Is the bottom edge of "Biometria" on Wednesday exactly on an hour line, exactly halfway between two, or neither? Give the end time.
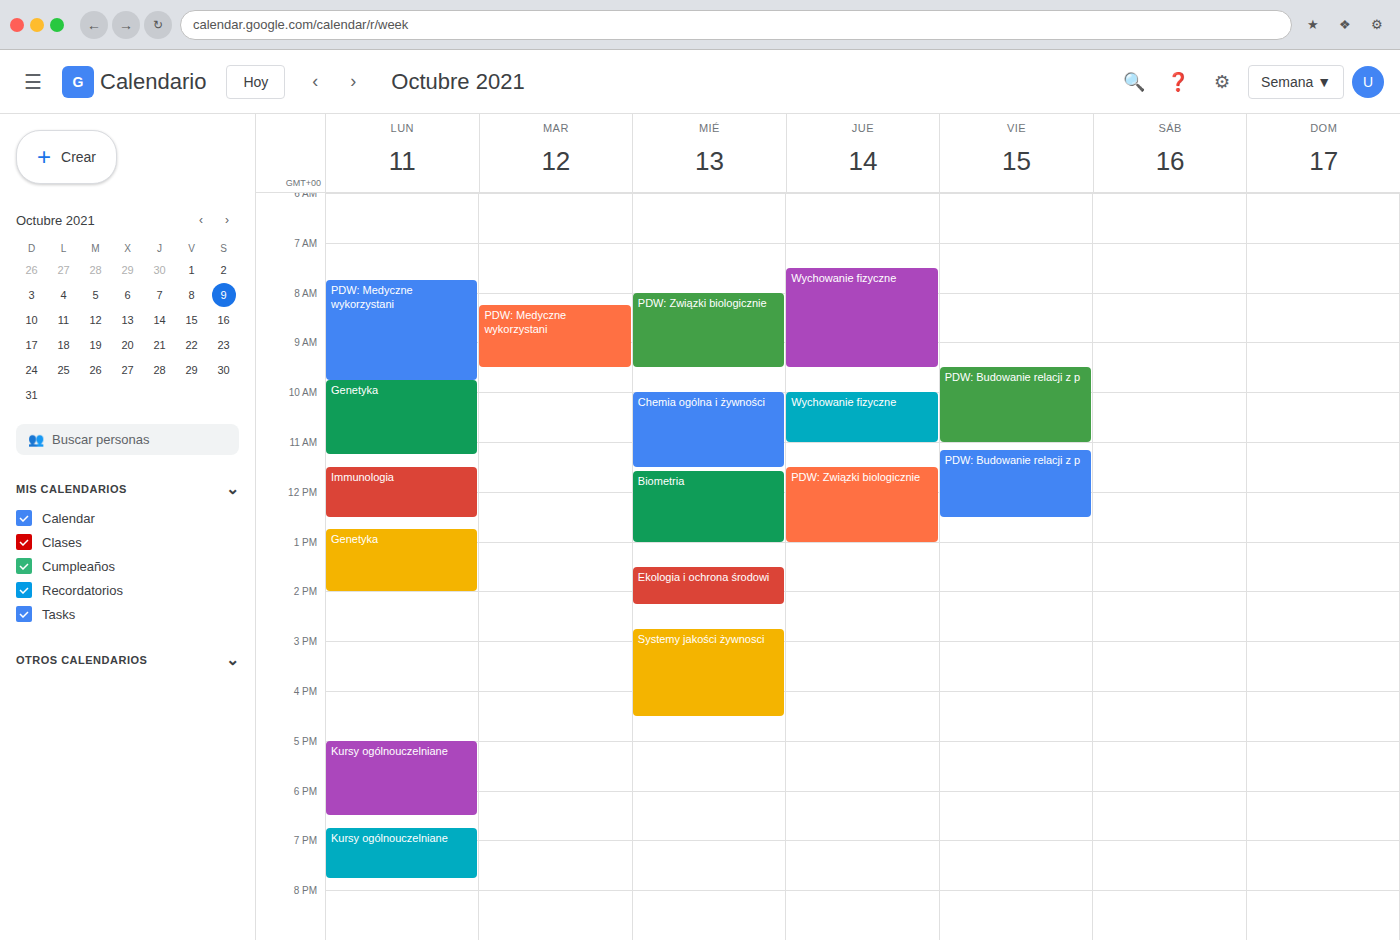
1:00 PM -- exactly on the 1 PM line.